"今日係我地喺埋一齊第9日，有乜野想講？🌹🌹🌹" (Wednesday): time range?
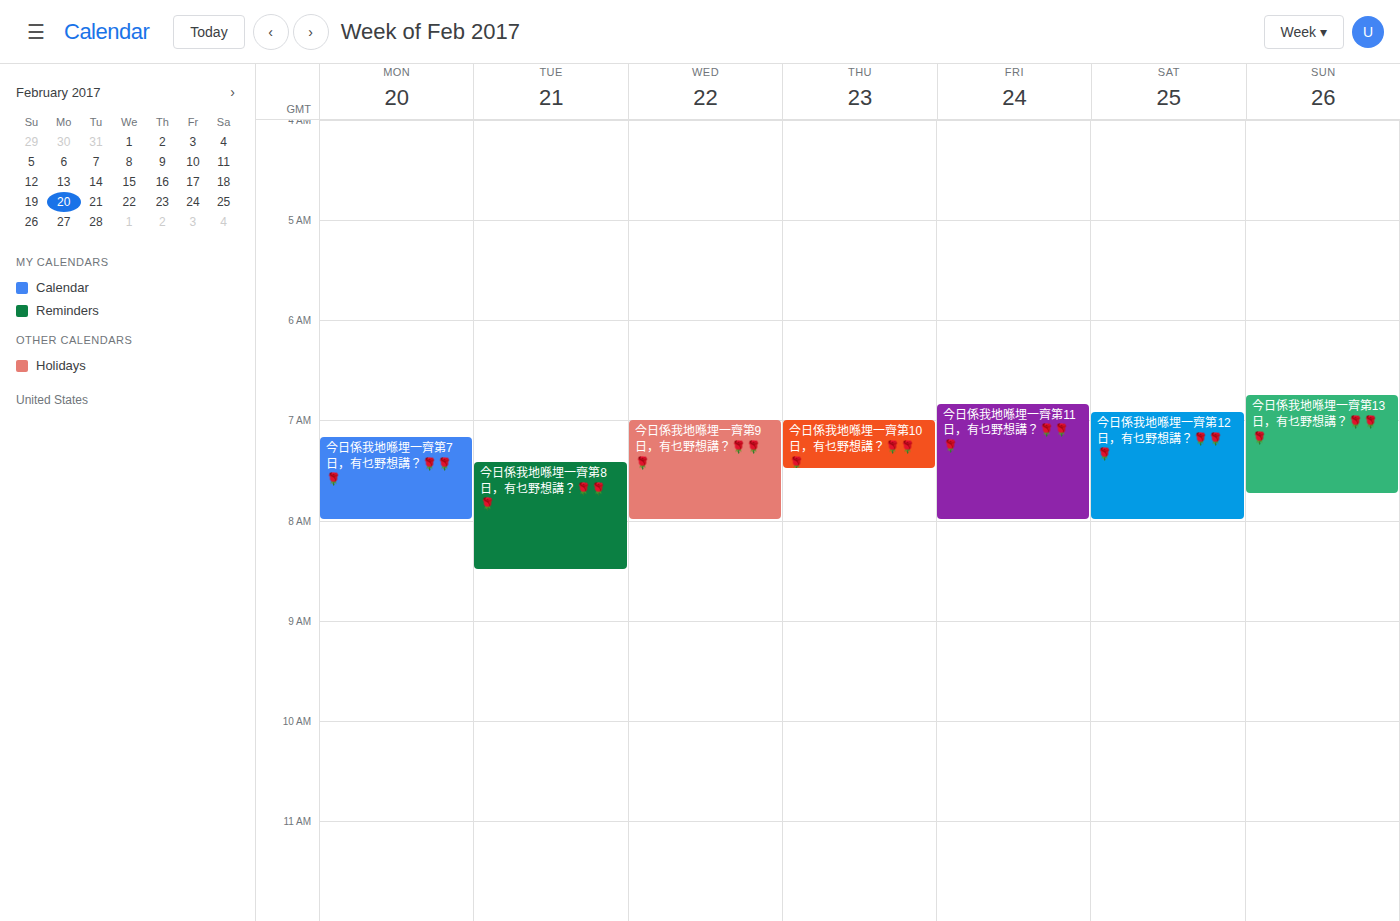
7:00 AM to 8:00 AM